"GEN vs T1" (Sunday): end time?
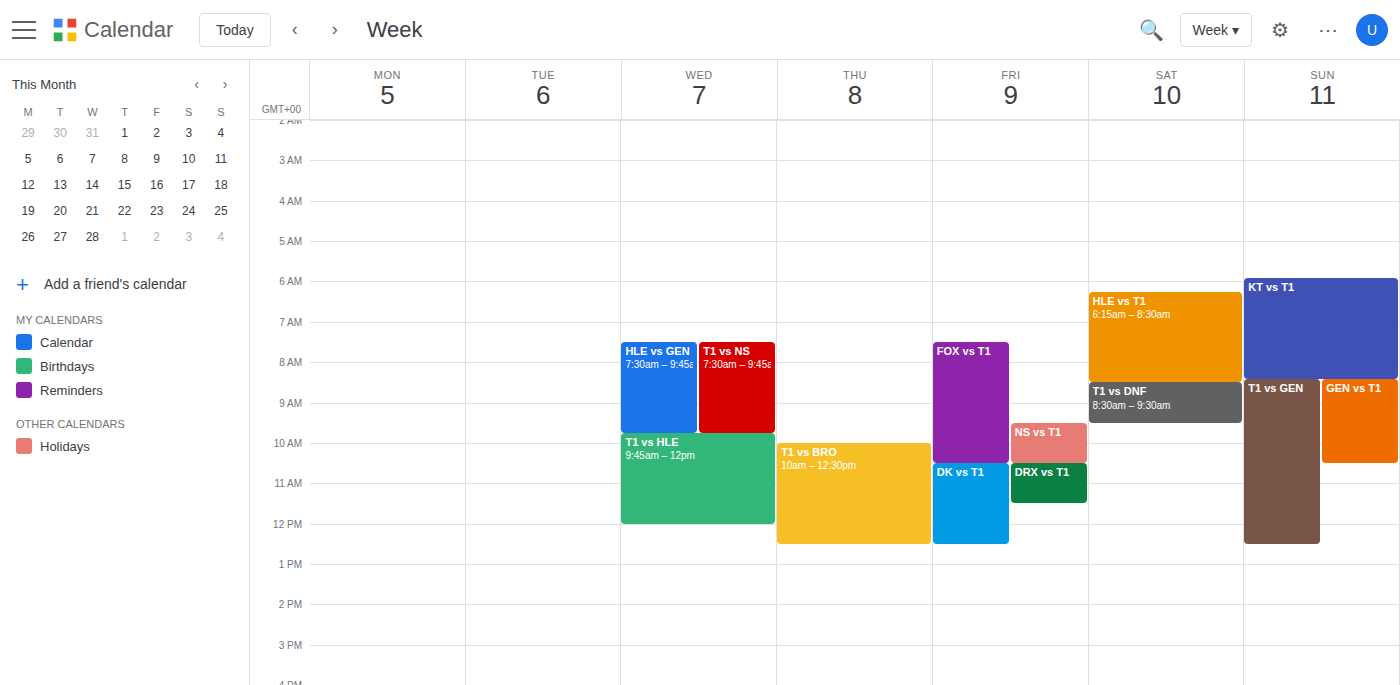
10:30 AM